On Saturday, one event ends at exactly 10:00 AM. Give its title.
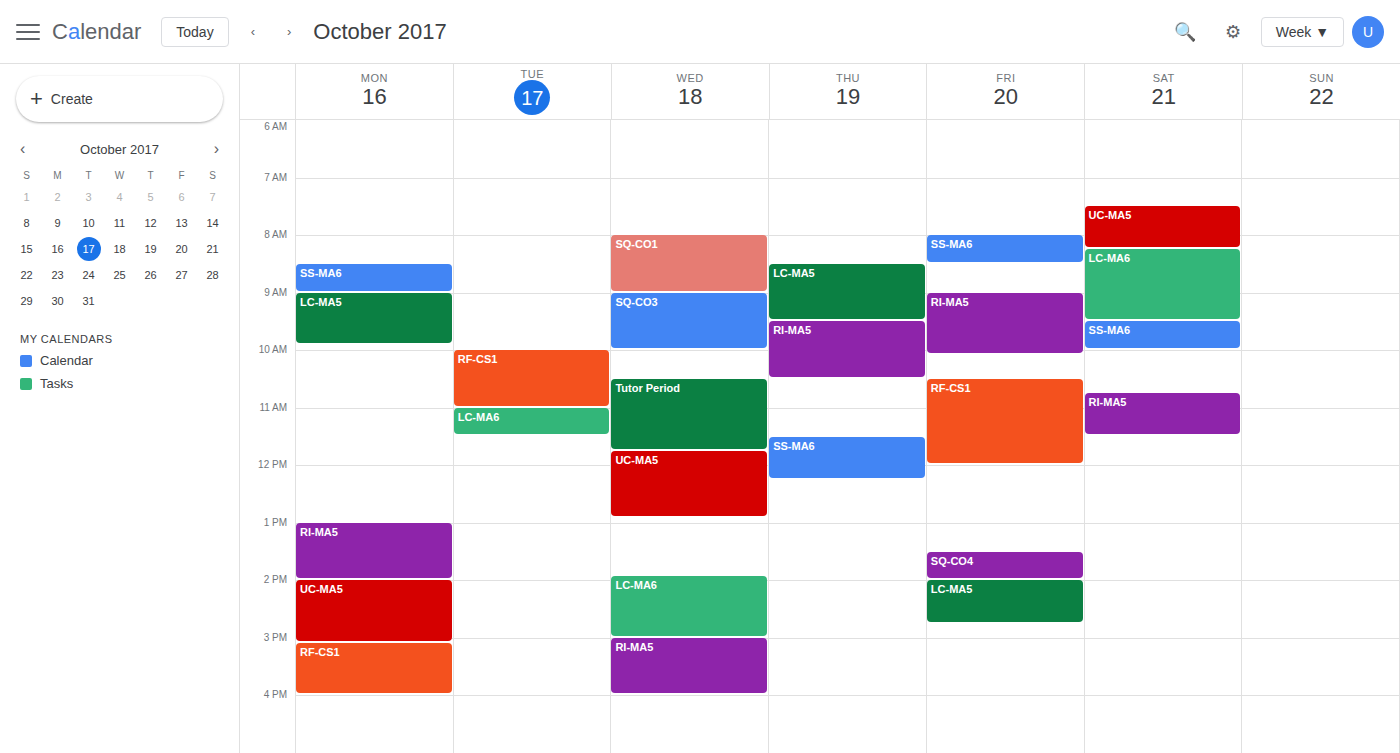
"SS-MA6"